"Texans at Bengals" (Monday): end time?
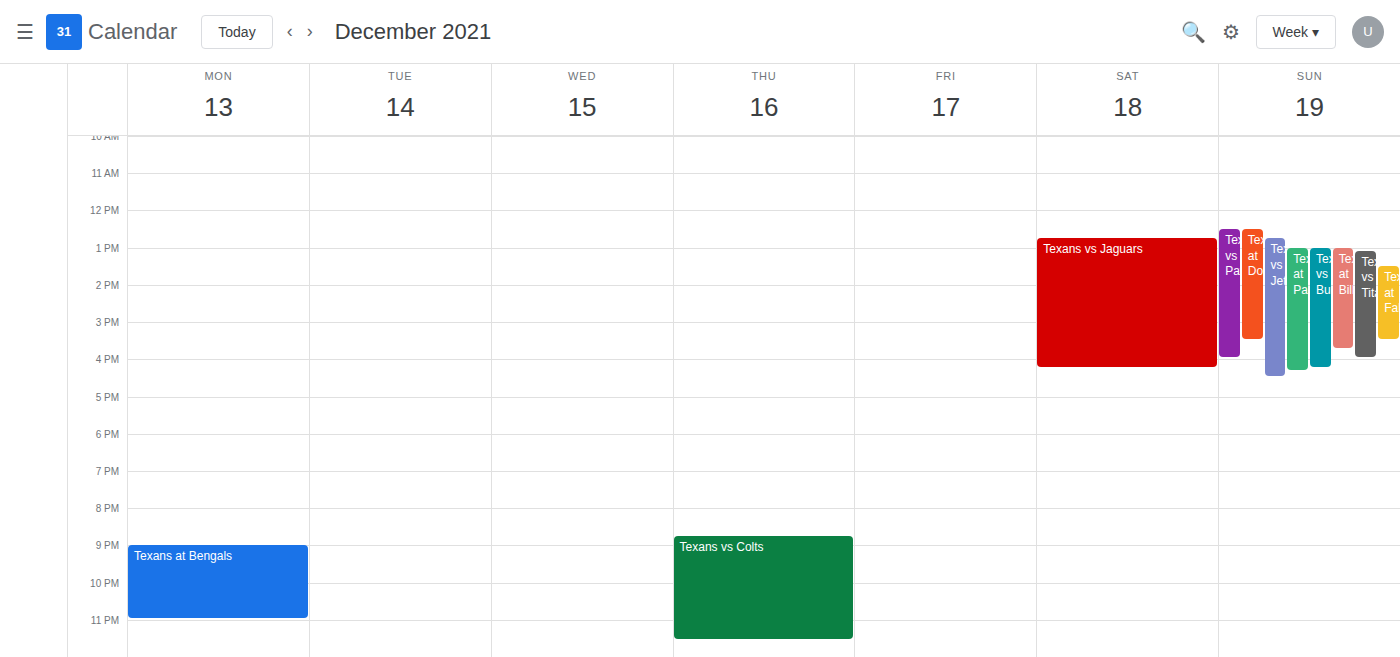
11:00 PM